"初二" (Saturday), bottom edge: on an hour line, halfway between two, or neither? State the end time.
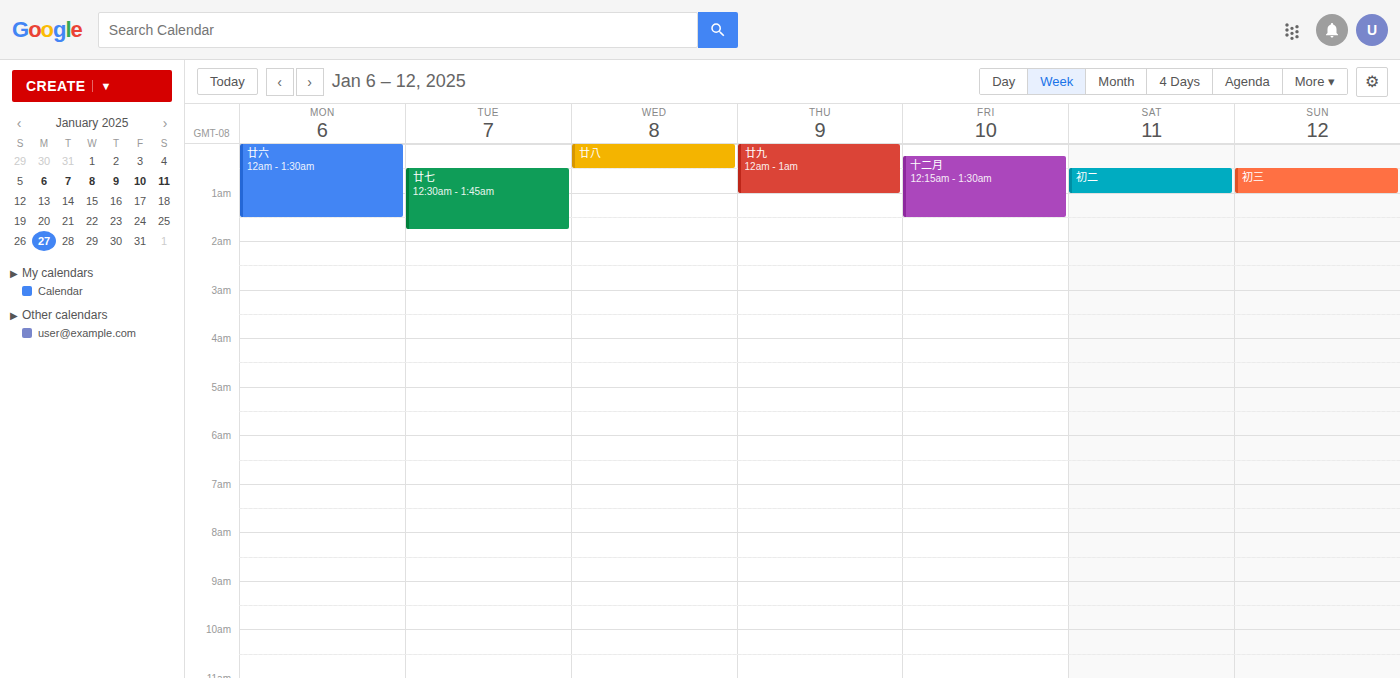
1:00 AM -- exactly on the 1 AM line.